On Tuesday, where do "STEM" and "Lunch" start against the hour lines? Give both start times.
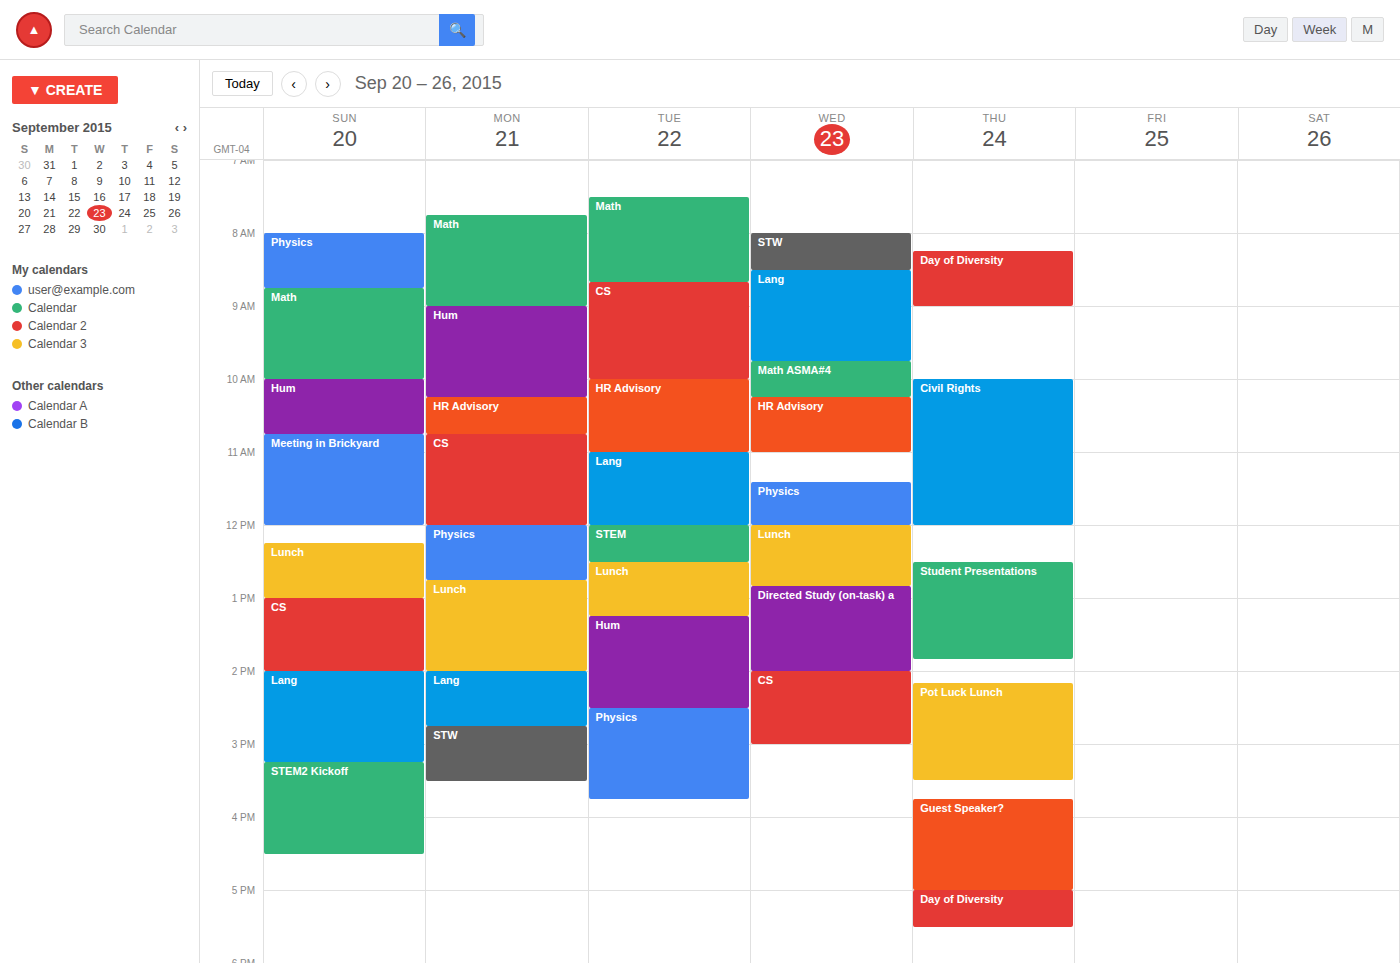
"STEM": 12:00 PM, exactly on the 12 PM line. "Lunch": 12:30 PM, halfway between the 12 PM and 1 PM lines.